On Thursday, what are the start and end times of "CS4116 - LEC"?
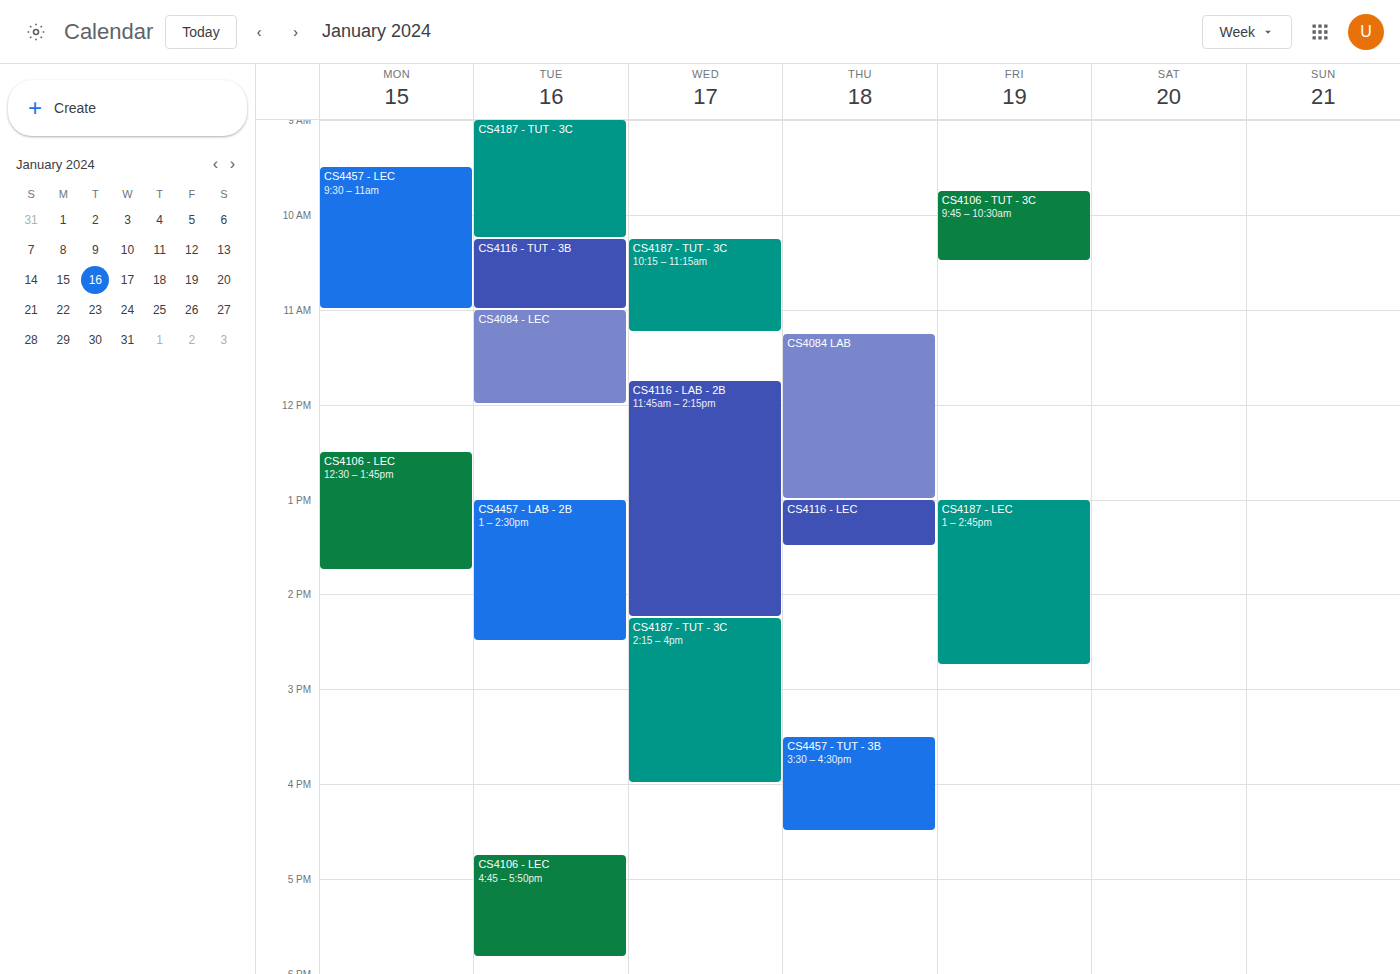
1:00 PM to 1:30 PM